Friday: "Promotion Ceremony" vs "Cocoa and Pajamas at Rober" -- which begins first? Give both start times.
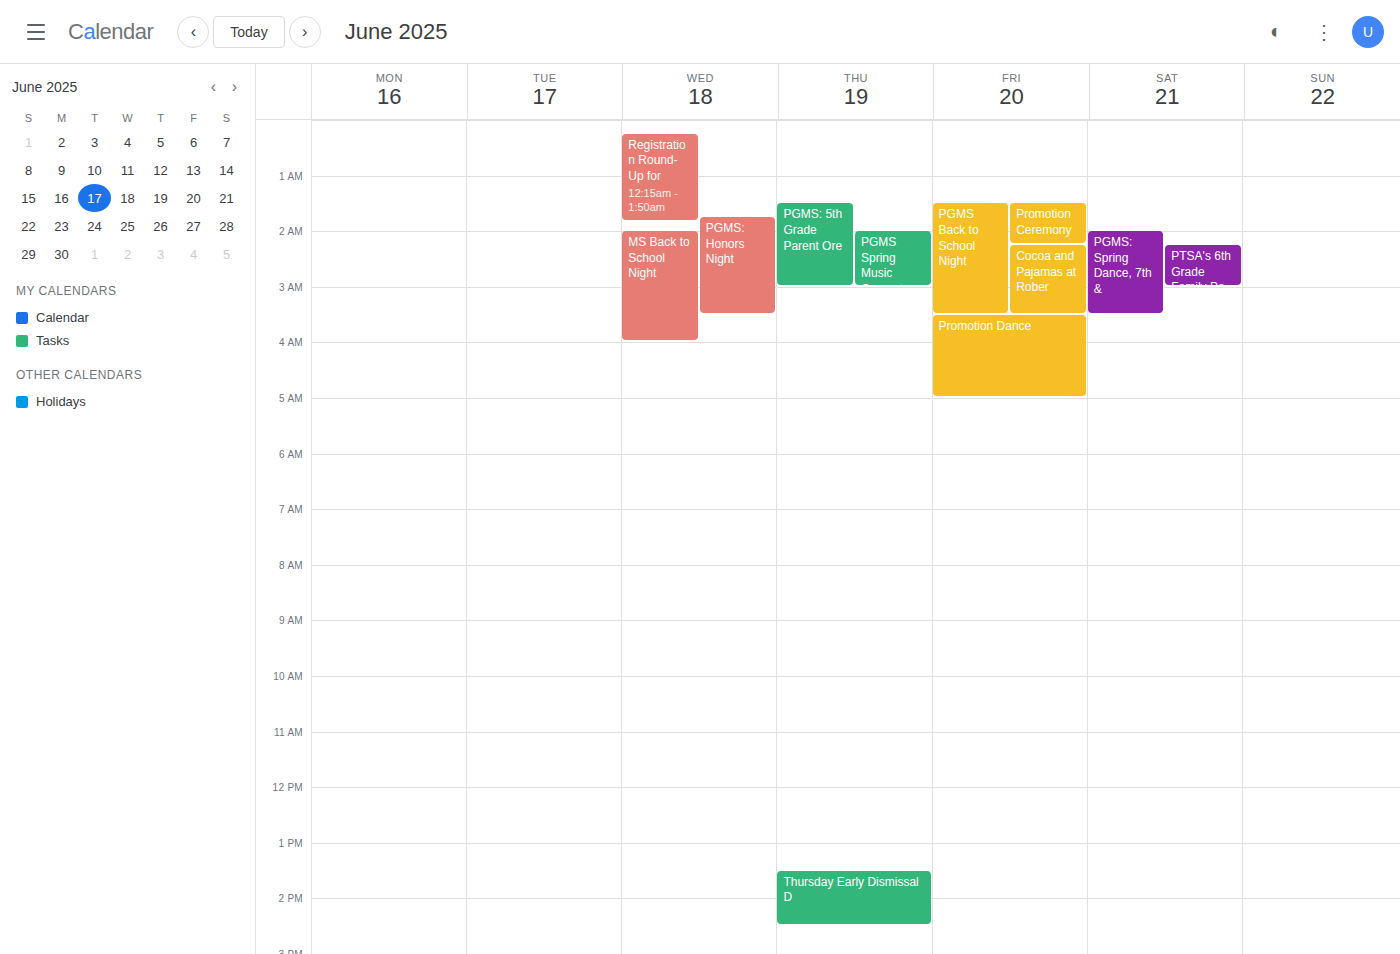
"Promotion Ceremony" 1:30 AM; "Cocoa and Pajamas at Rober" 2:15 AM.